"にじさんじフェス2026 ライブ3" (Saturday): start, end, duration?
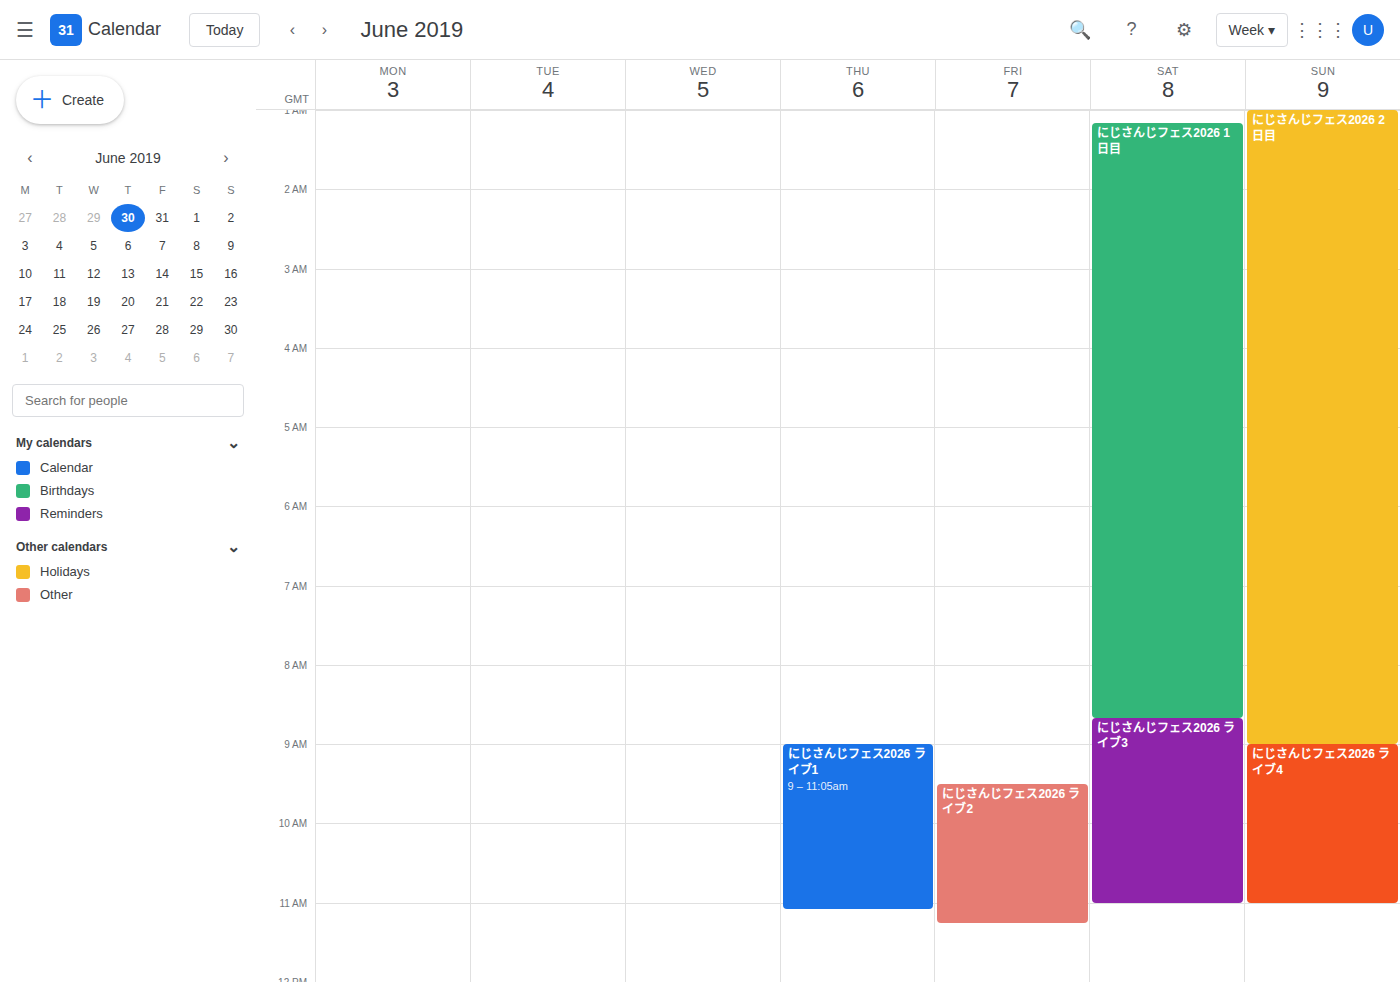
8:40 AM to 11:00 AM, 2 hours 20 minutes